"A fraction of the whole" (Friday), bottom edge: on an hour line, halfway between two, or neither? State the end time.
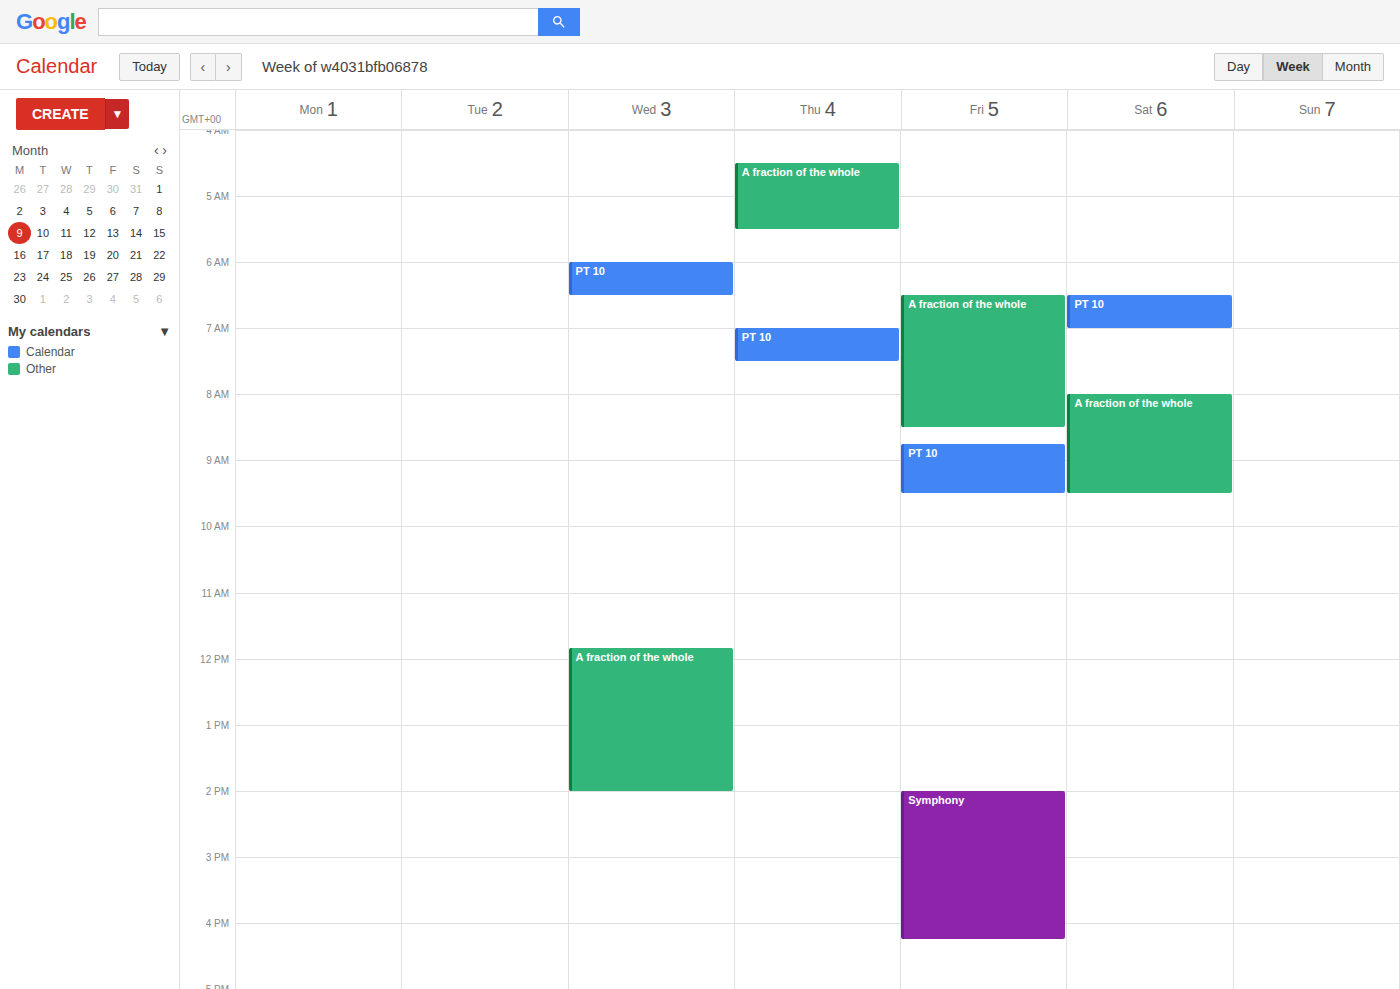
8:30 AM -- halfway between the 8 AM and 9 AM lines.